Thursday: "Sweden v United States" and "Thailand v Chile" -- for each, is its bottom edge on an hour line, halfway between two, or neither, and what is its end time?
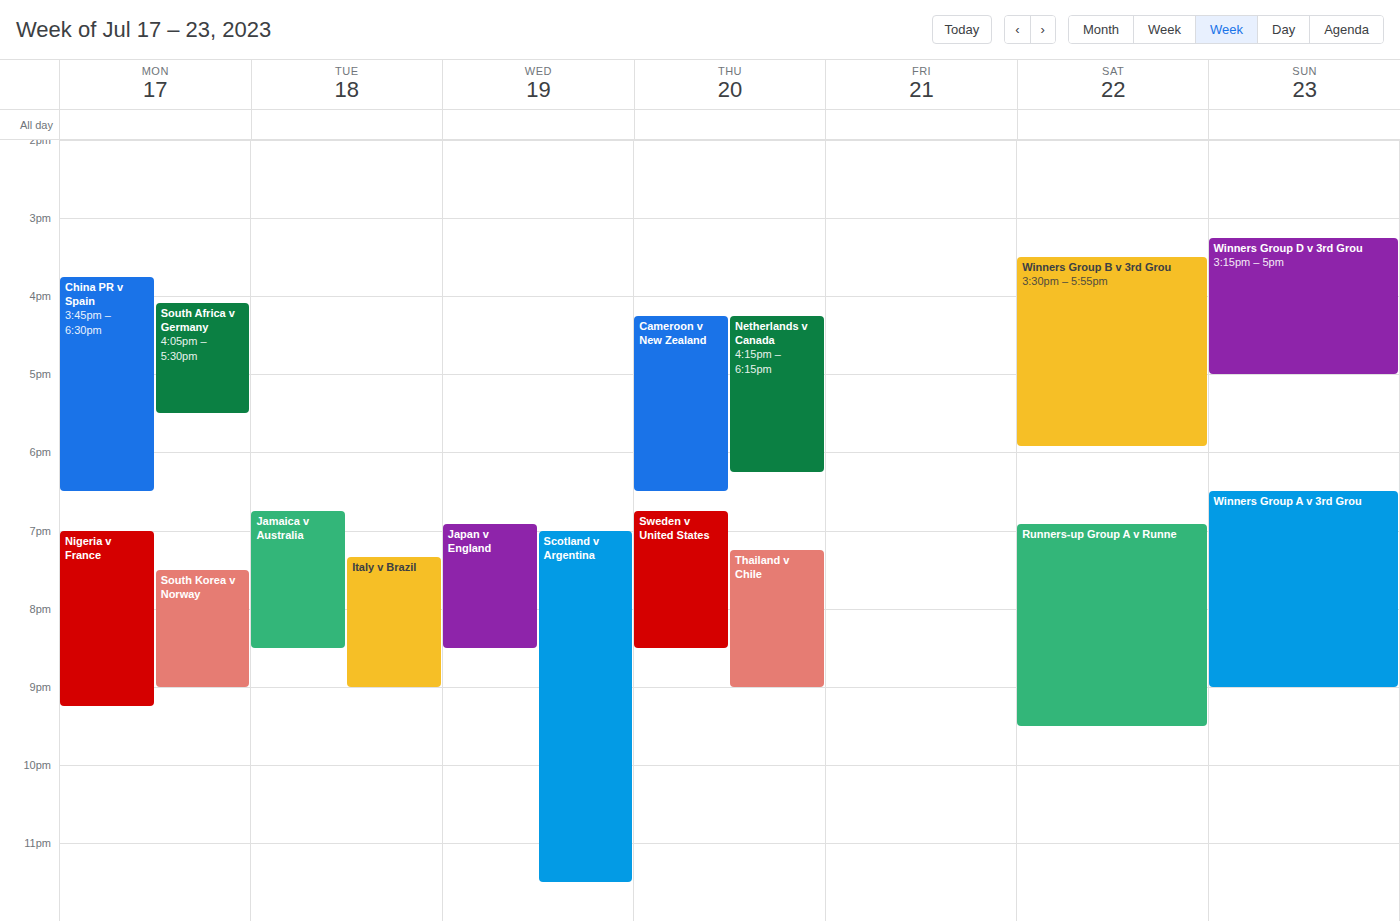
"Sweden v United States": 8:30 PM, halfway between the 8 PM and 9 PM lines. "Thailand v Chile": 9:00 PM, exactly on the 9 PM line.